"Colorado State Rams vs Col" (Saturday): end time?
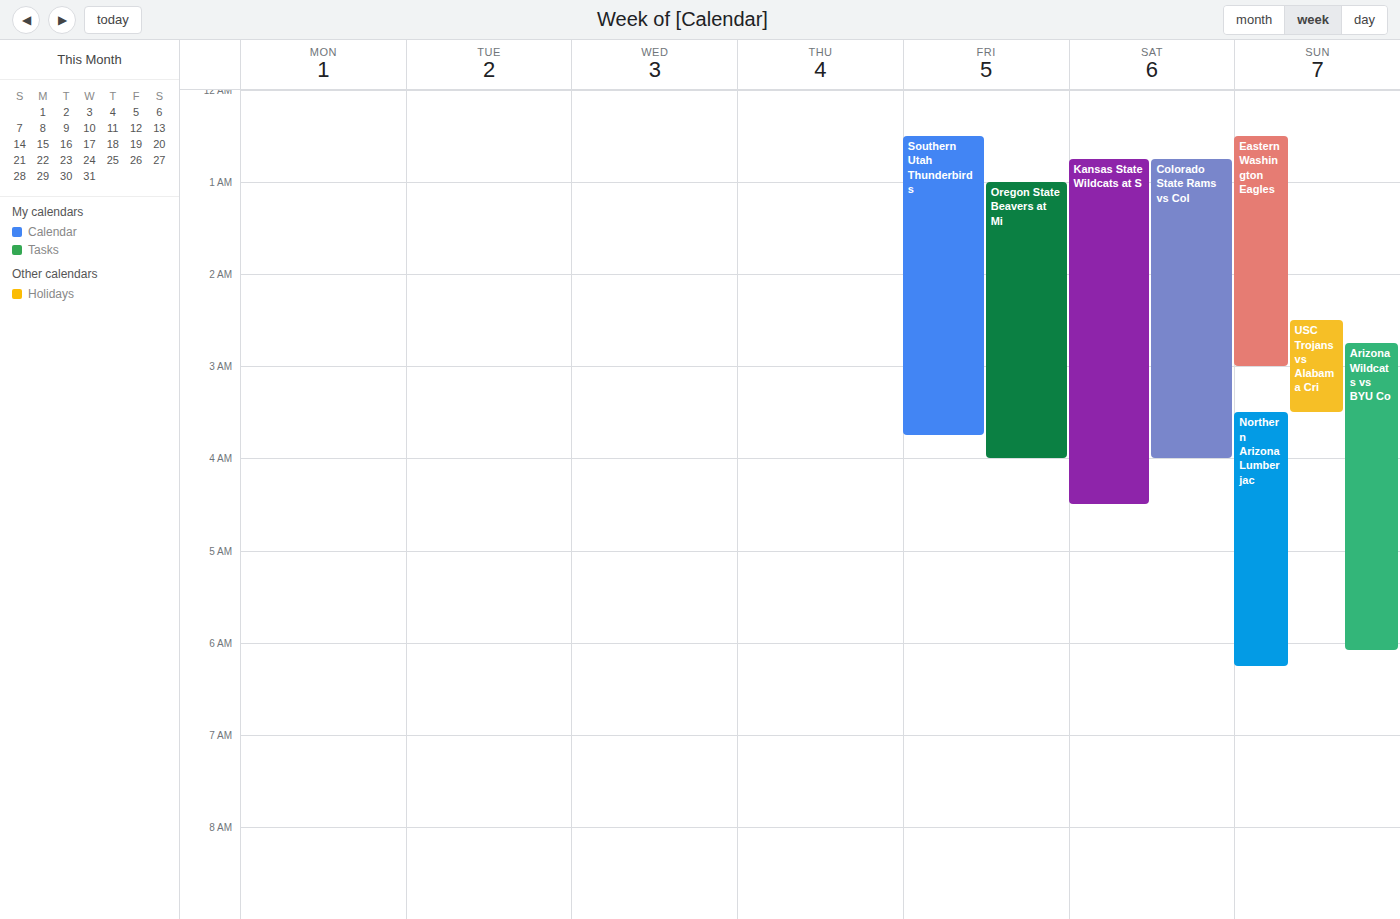
4:00 AM